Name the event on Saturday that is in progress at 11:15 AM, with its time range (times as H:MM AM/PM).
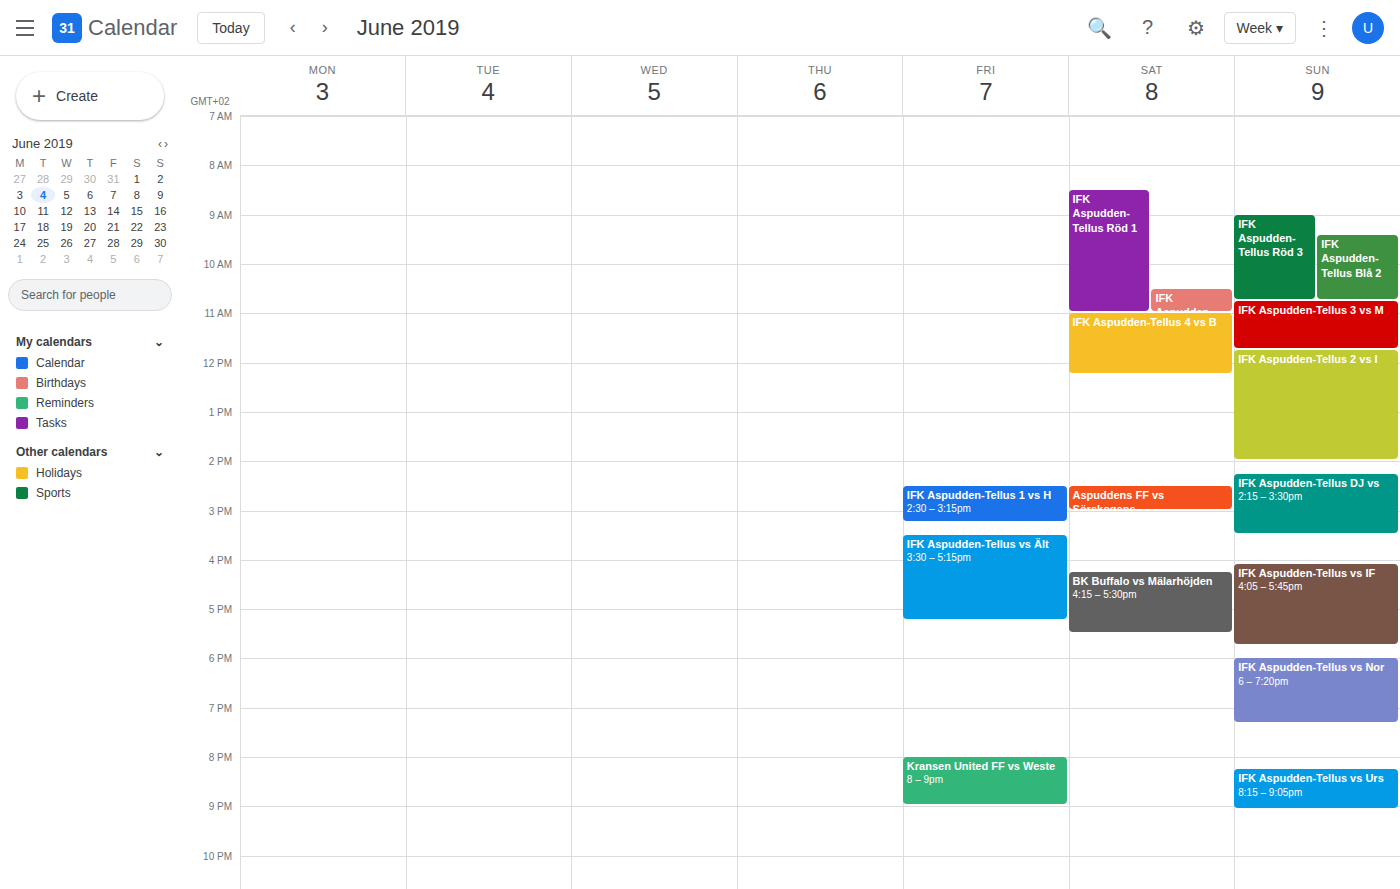
"IFK Aspudden-Tellus 4 vs B", 11:00 AM to 12:15 PM